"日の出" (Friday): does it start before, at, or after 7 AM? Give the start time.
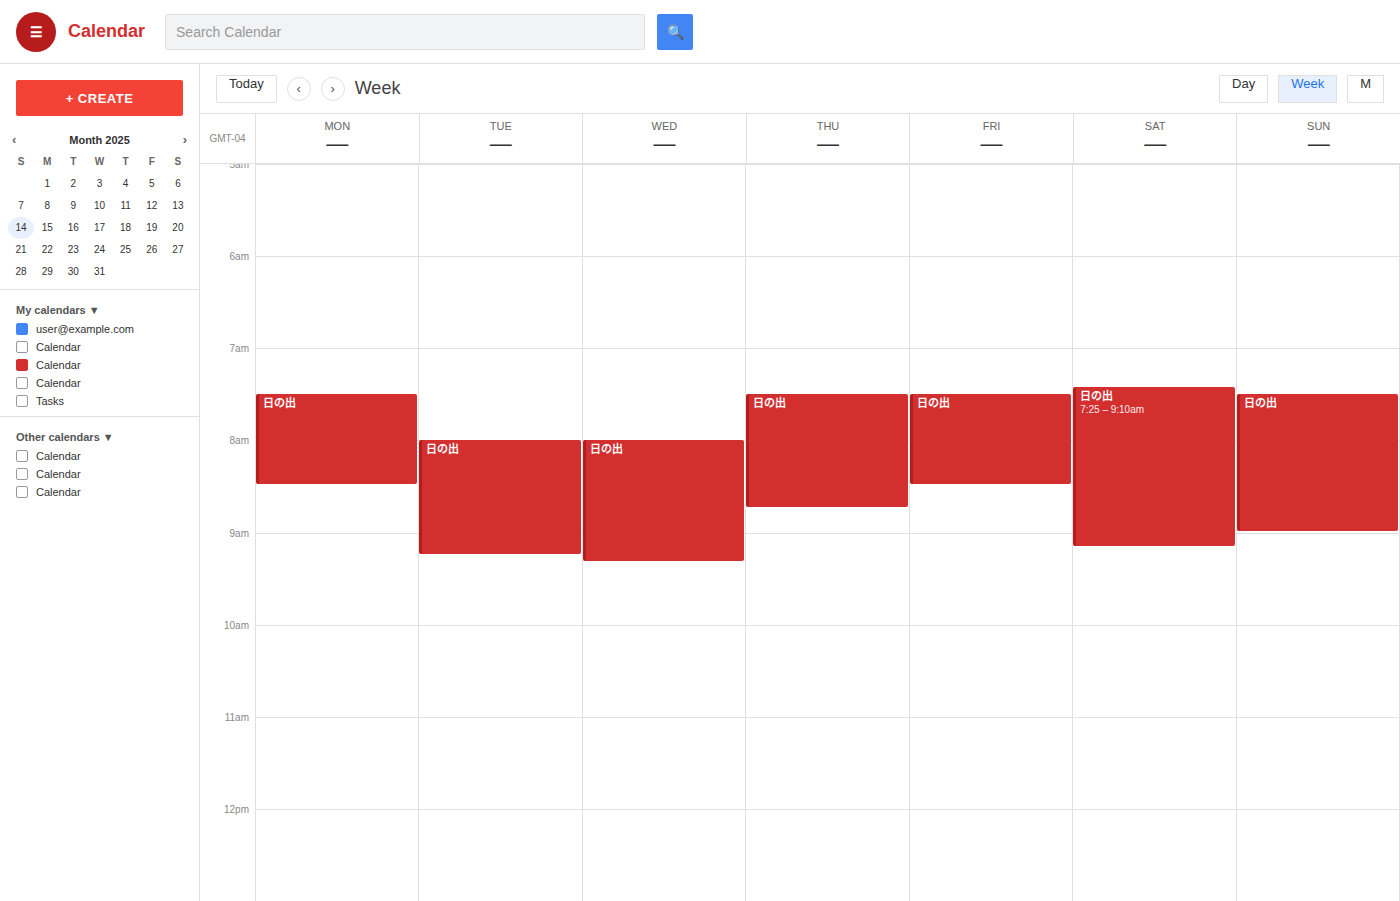
7:30 AM -- after 7 AM, 30 minutes below the 7 AM line.